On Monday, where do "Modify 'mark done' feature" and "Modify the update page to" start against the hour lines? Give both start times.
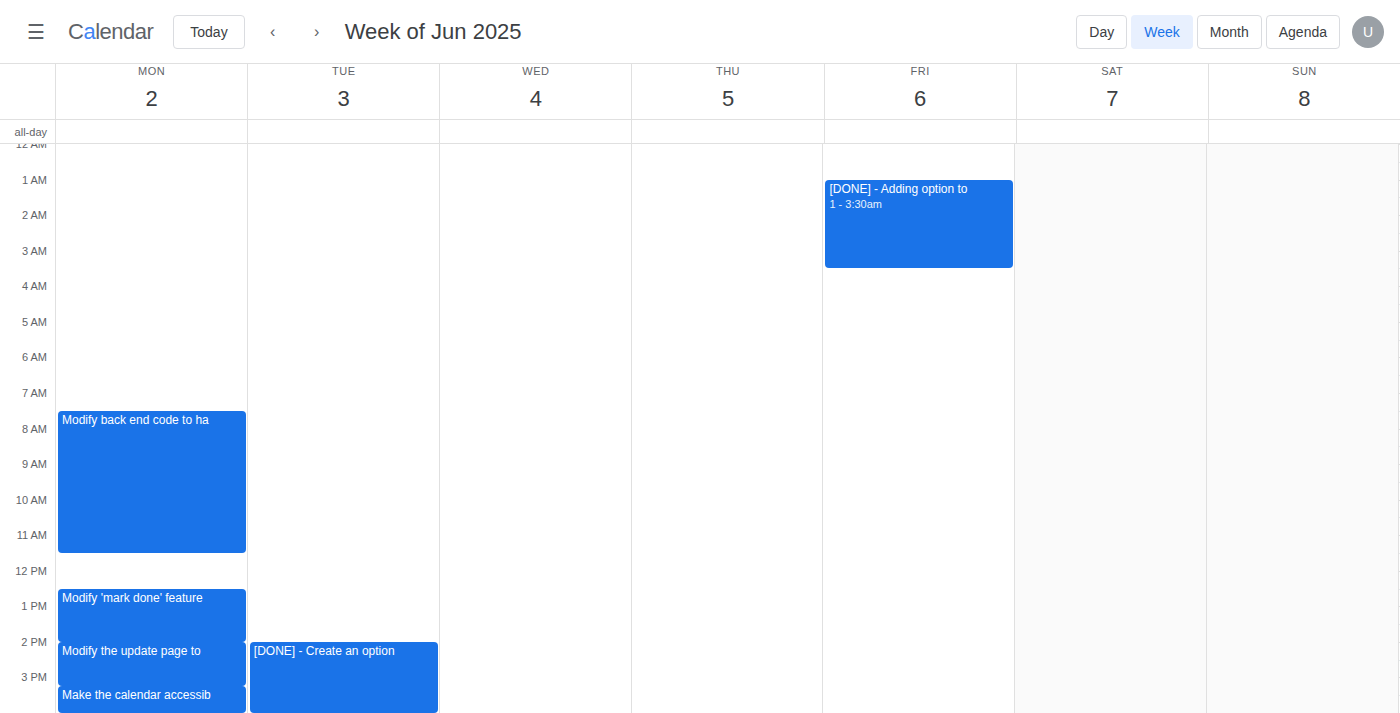
"Modify 'mark done' feature": 12:30 PM, halfway between the 12 PM and 1 PM lines. "Modify the update page to": 2:00 PM, exactly on the 2 PM line.